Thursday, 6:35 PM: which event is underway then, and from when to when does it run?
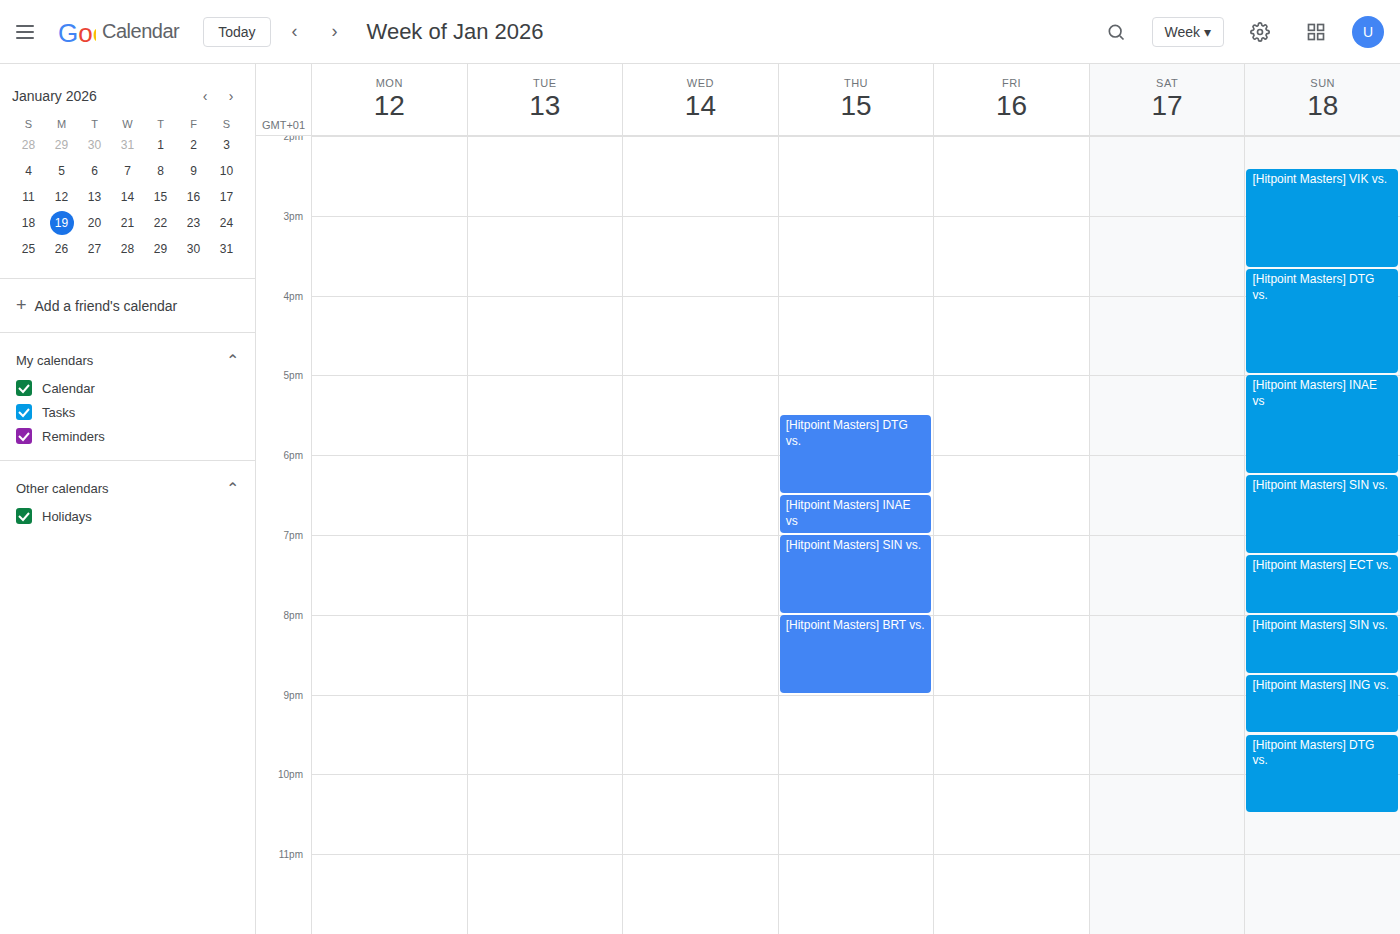
"[Hitpoint Masters] INAE vs", 6:30 PM to 7:00 PM